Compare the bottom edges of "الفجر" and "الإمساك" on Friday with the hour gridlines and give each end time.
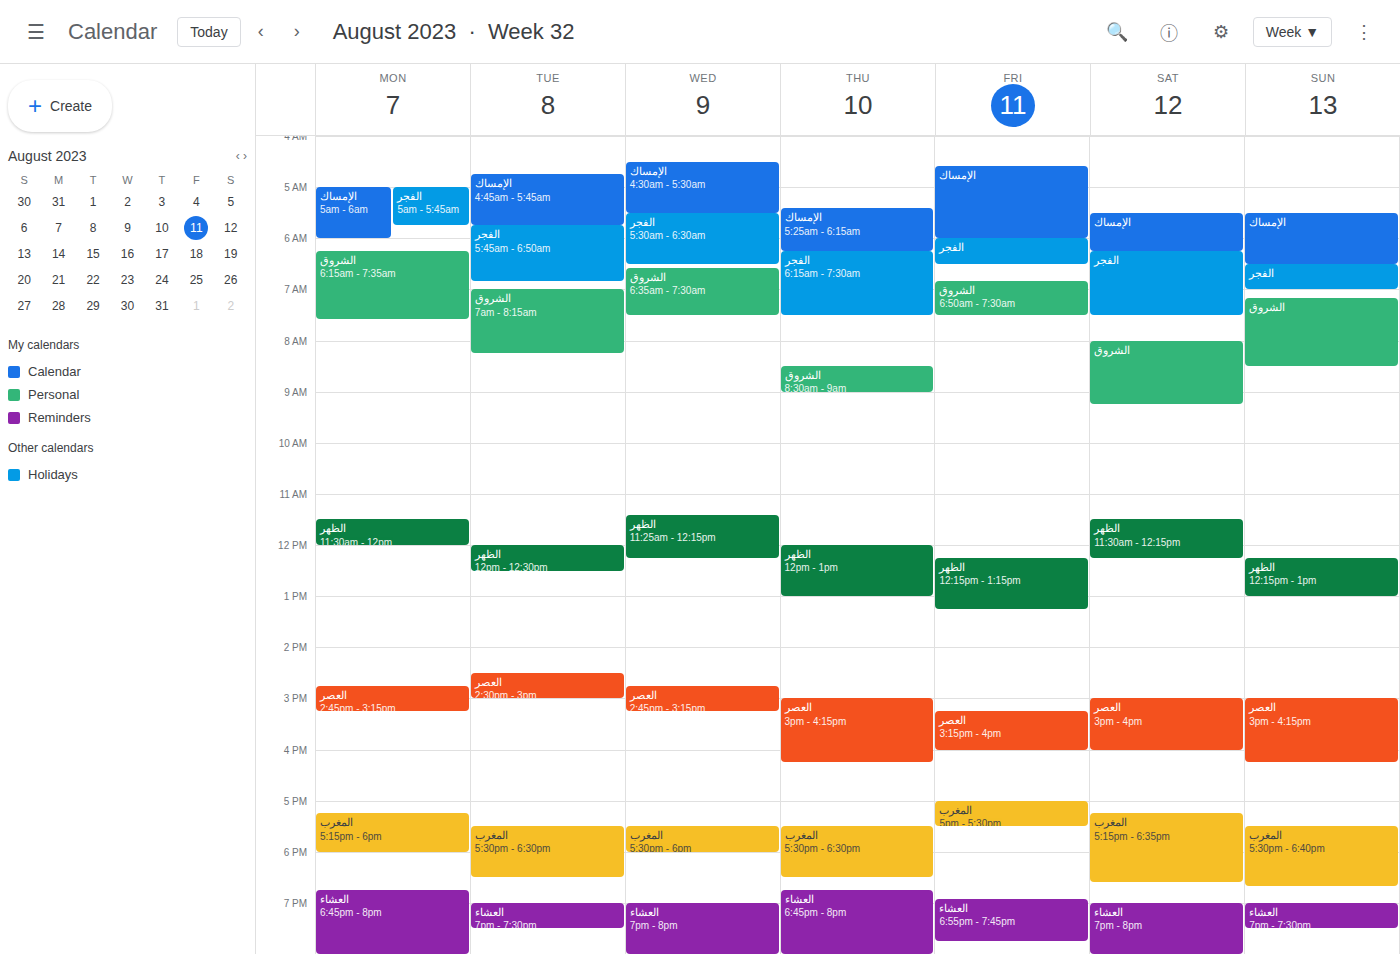
"الفجر": 6:30 AM, halfway between the 6 AM and 7 AM lines. "الإمساك": 6:00 AM, exactly on the 6 AM line.